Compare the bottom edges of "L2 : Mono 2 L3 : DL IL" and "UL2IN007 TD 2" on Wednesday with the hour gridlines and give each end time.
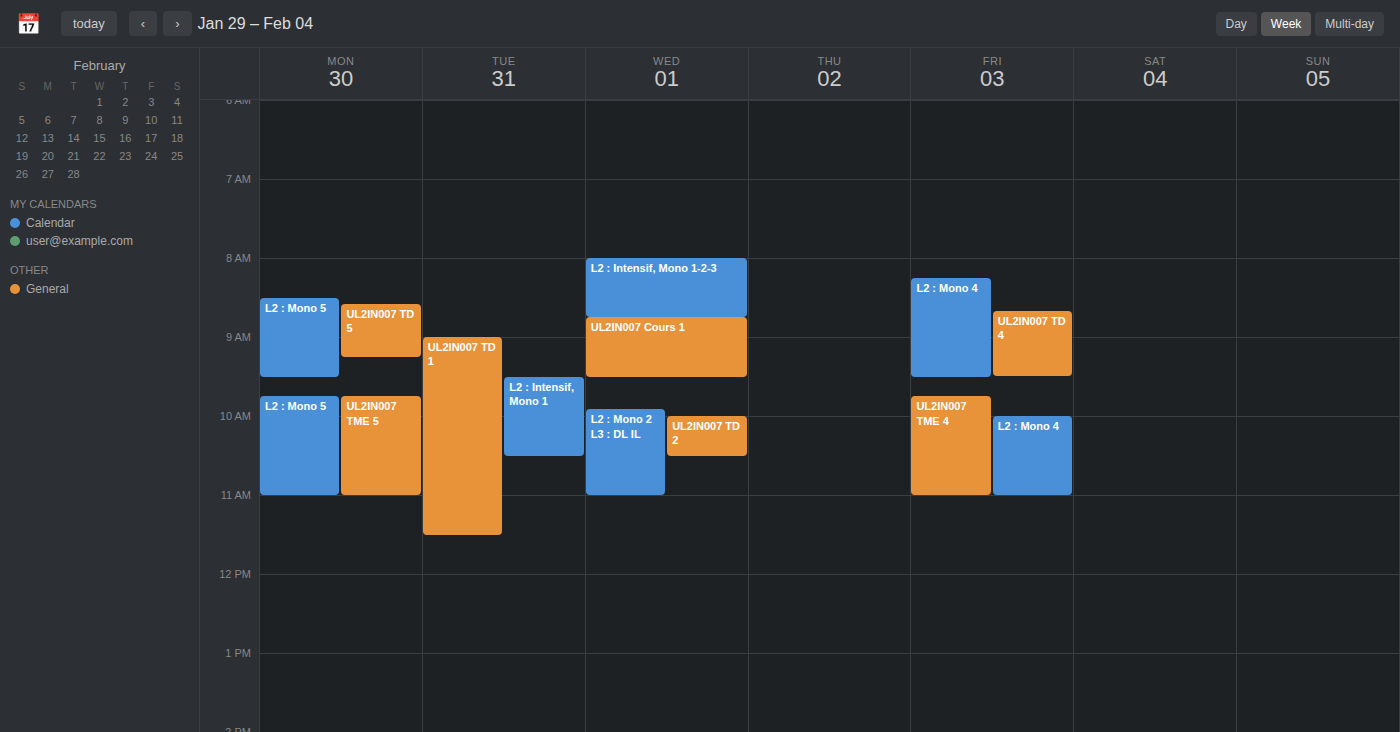
"L2 : Mono 2 L3 : DL IL": 11:00 AM, exactly on the 11 AM line. "UL2IN007 TD 2": 10:30 AM, halfway between the 10 AM and 11 AM lines.